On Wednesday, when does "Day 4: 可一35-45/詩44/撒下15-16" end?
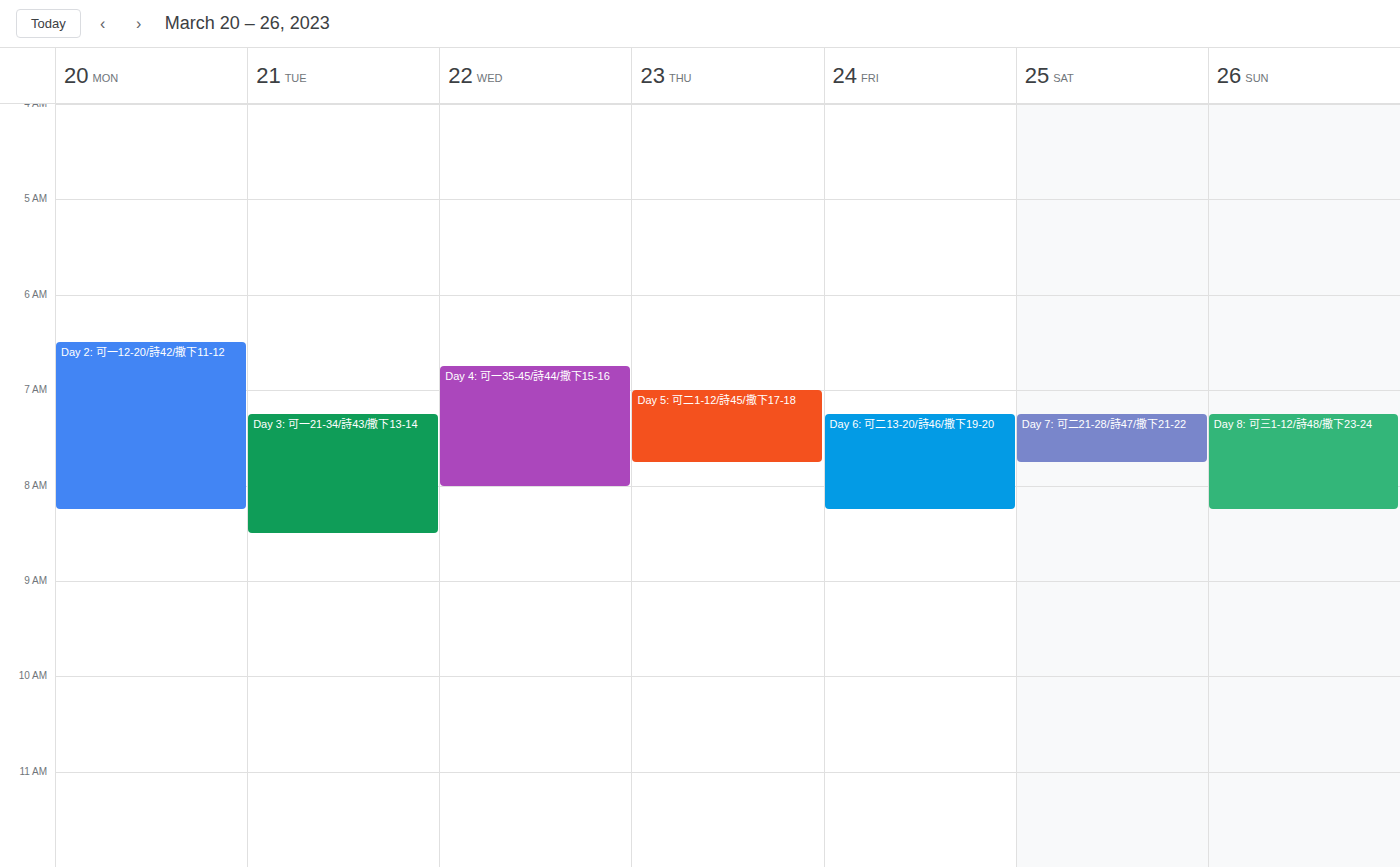
8:00 AM